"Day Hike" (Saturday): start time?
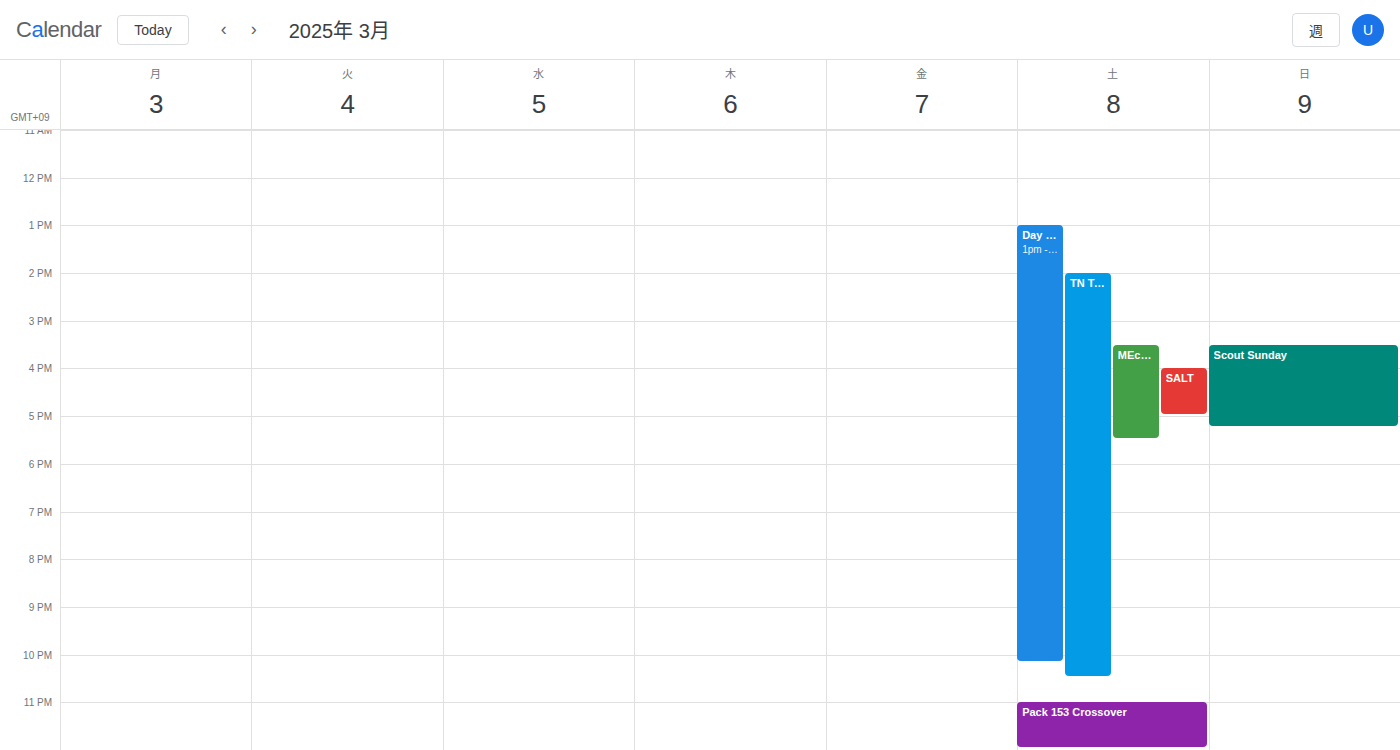
1:00 PM